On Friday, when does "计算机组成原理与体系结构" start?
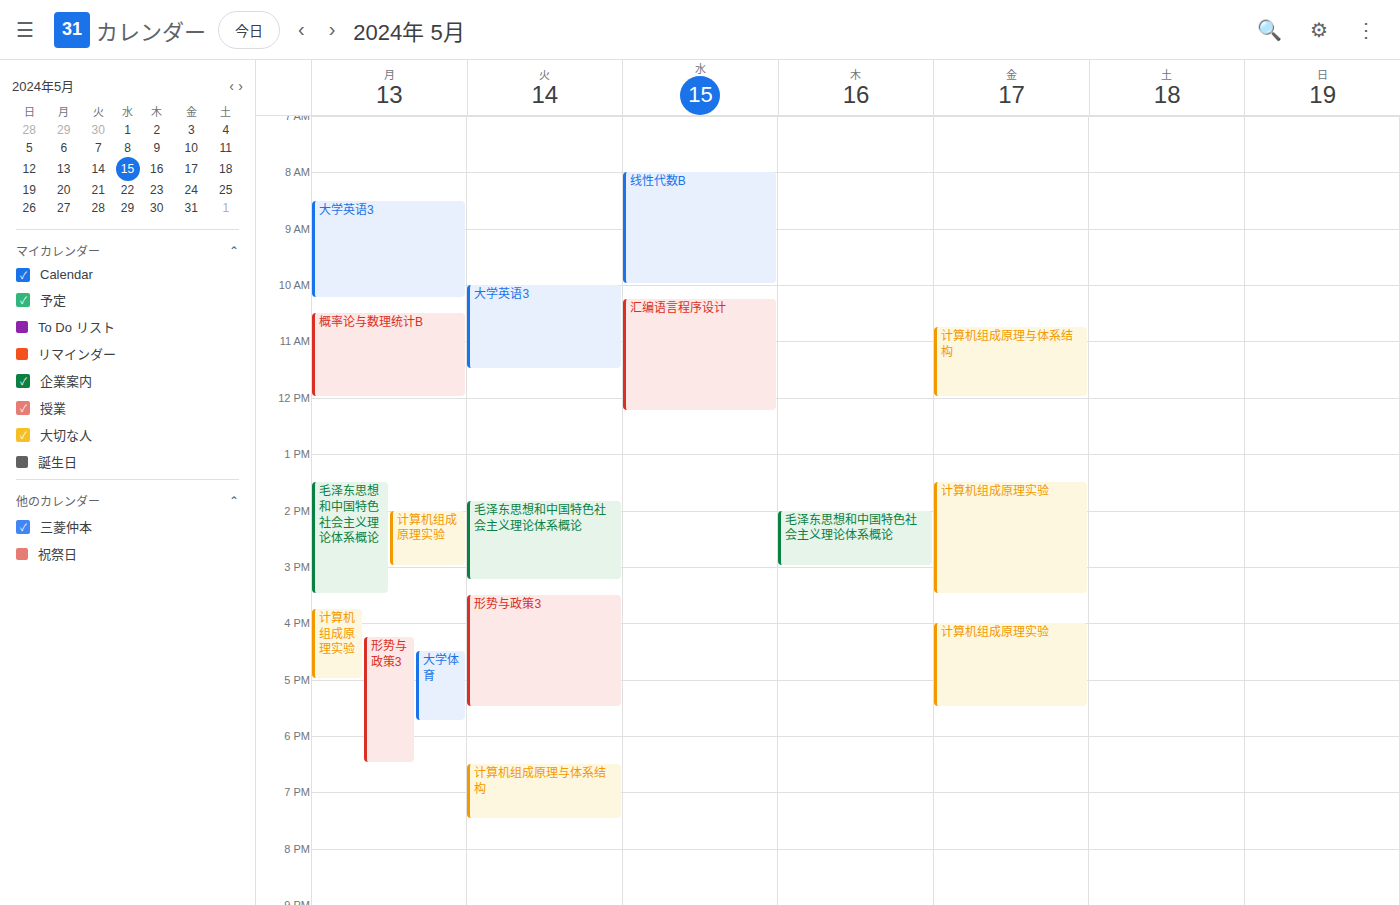
10:45 AM